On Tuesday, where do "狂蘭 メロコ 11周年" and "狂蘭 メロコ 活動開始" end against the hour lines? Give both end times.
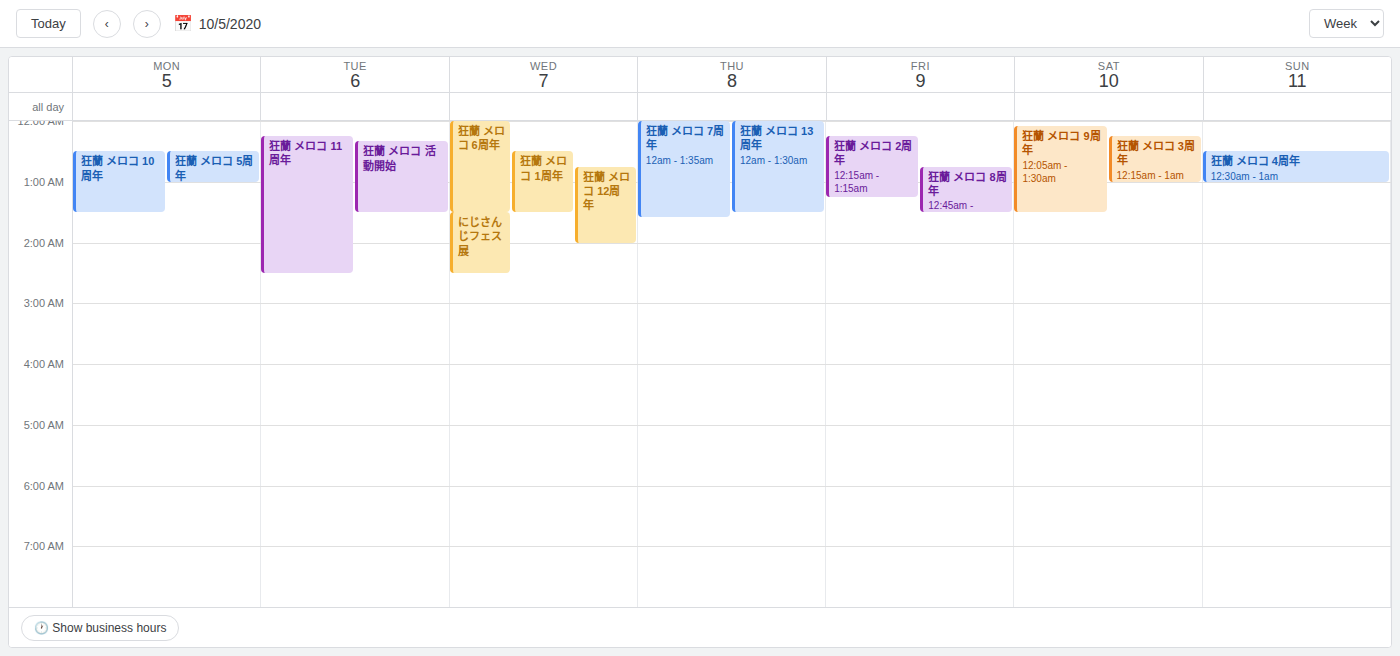
"狂蘭 メロコ 11周年": 2:30 AM, halfway between the 2 AM and 3 AM lines. "狂蘭 メロコ 活動開始": 1:30 AM, halfway between the 1 AM and 2 AM lines.